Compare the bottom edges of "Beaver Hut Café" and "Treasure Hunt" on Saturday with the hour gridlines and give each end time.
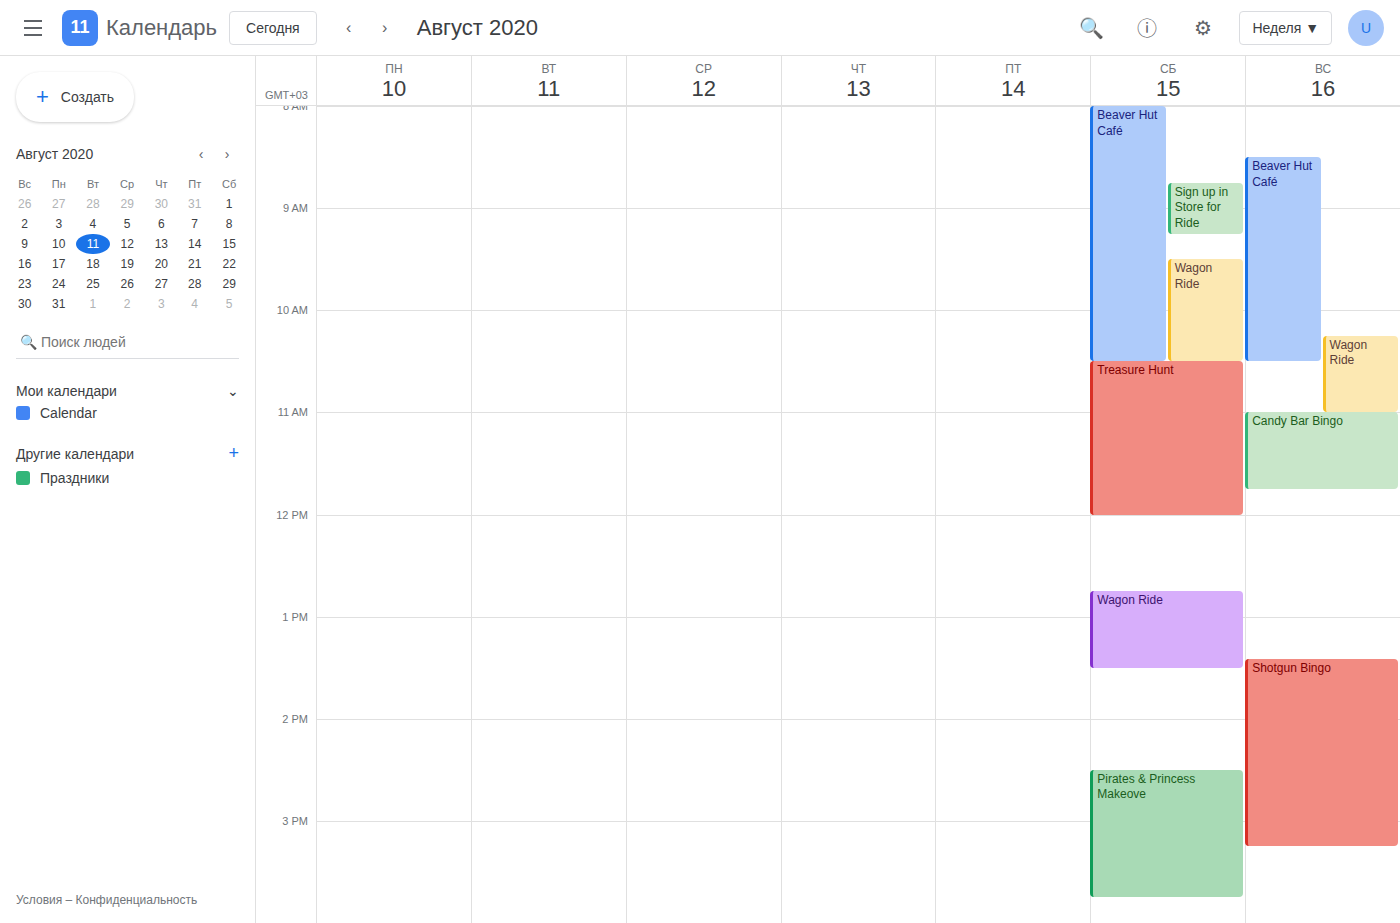
"Beaver Hut Café": 10:30 AM, halfway between the 10 AM and 11 AM lines. "Treasure Hunt": 12:00 PM, exactly on the 12 PM line.